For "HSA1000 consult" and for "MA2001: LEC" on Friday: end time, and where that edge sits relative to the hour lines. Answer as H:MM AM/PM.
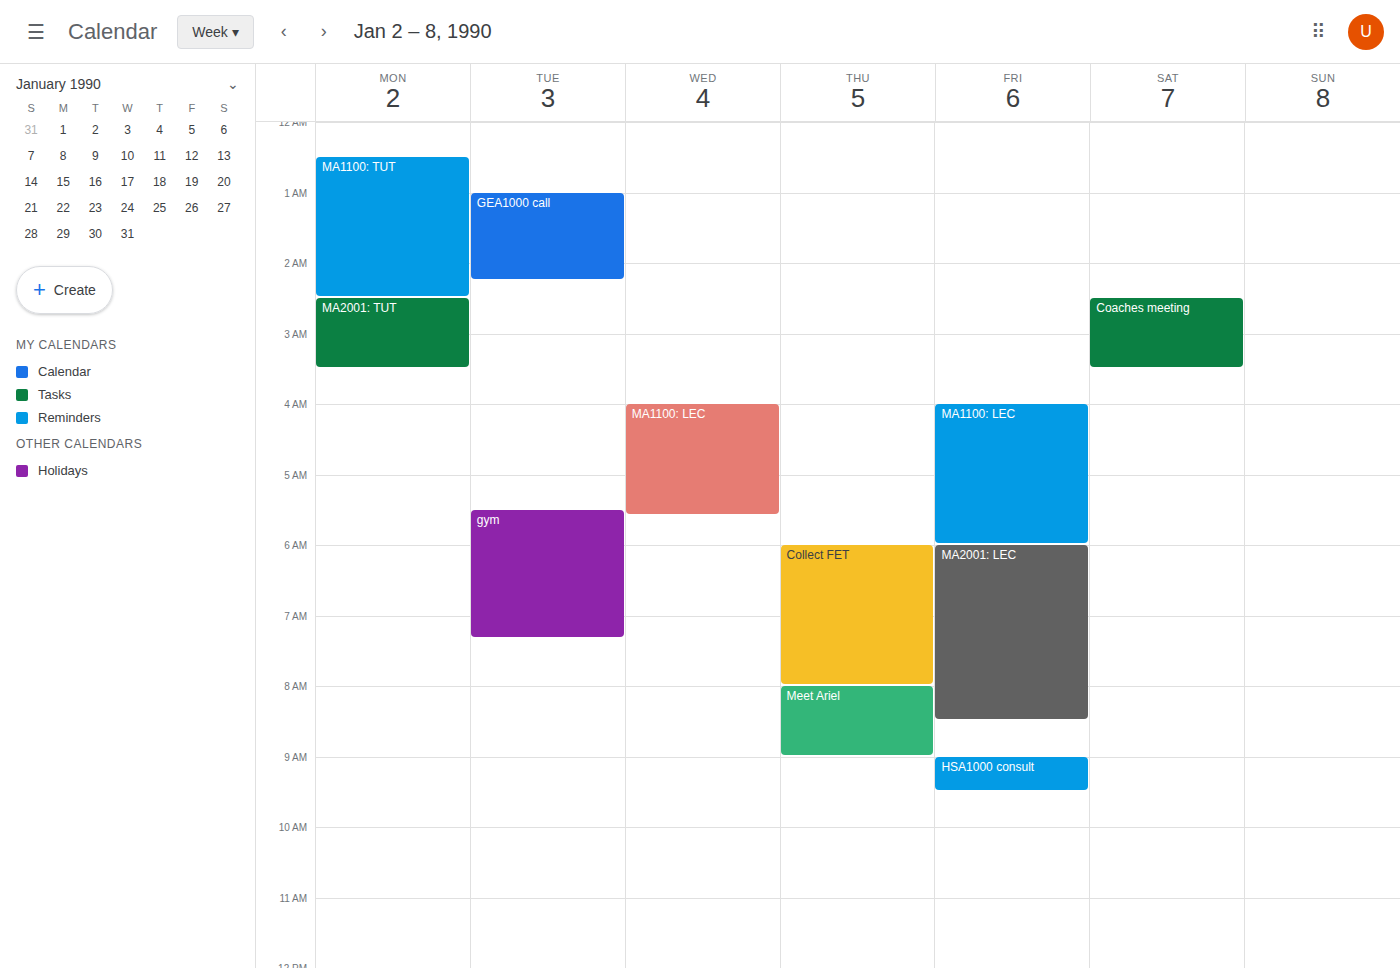
"HSA1000 consult": 9:30 AM, halfway between the 9 AM and 10 AM lines. "MA2001: LEC": 8:30 AM, halfway between the 8 AM and 9 AM lines.